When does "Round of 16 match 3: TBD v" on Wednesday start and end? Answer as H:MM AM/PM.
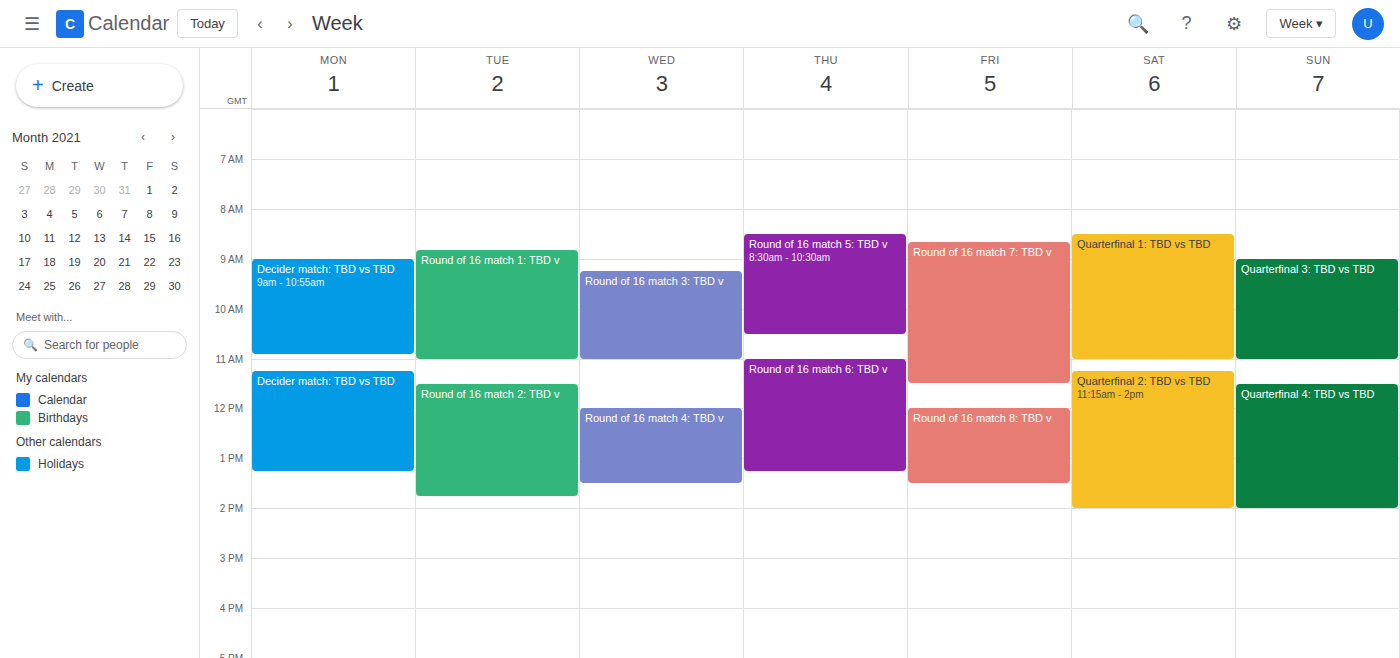
9:15 AM to 11:00 AM